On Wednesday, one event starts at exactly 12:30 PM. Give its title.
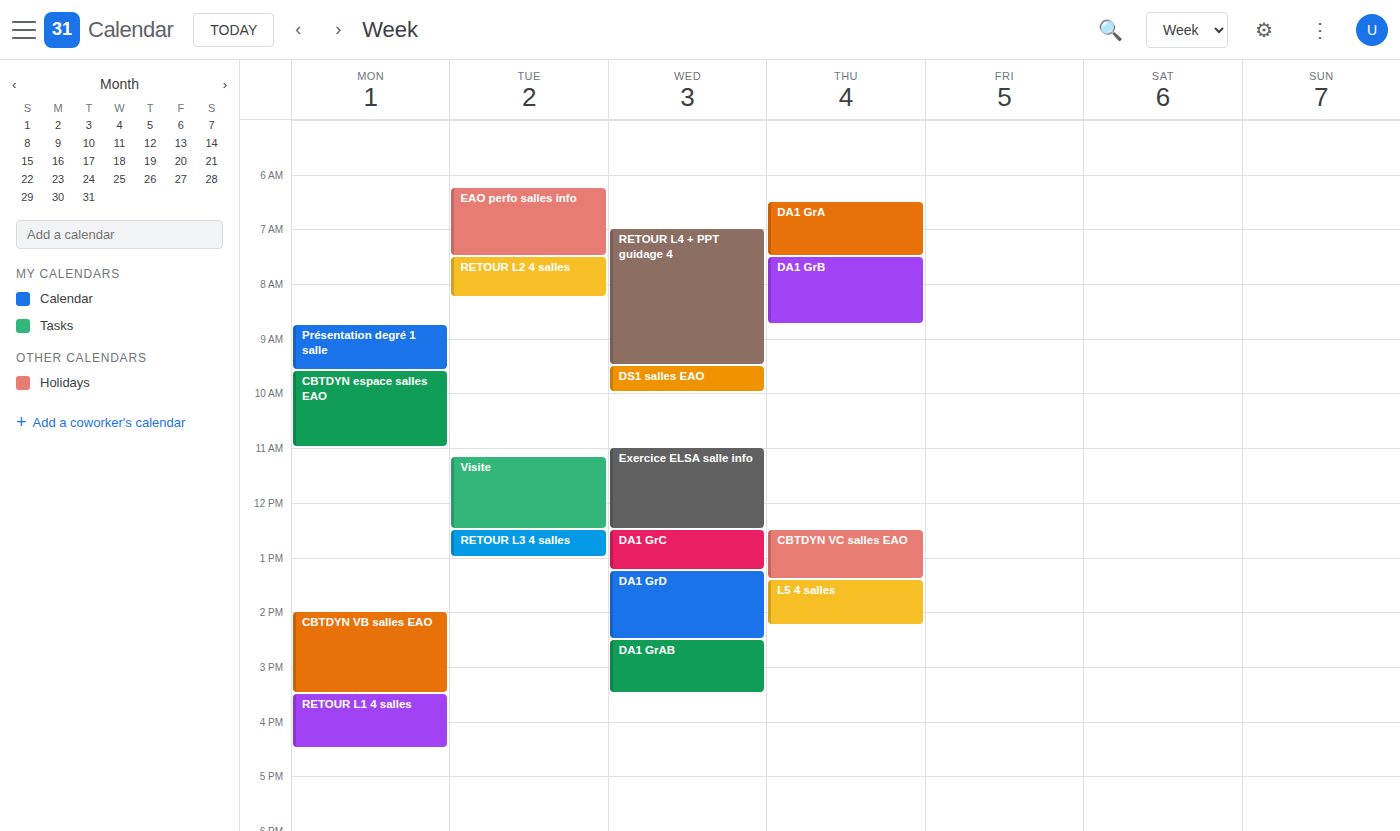
"DA1 GrC"